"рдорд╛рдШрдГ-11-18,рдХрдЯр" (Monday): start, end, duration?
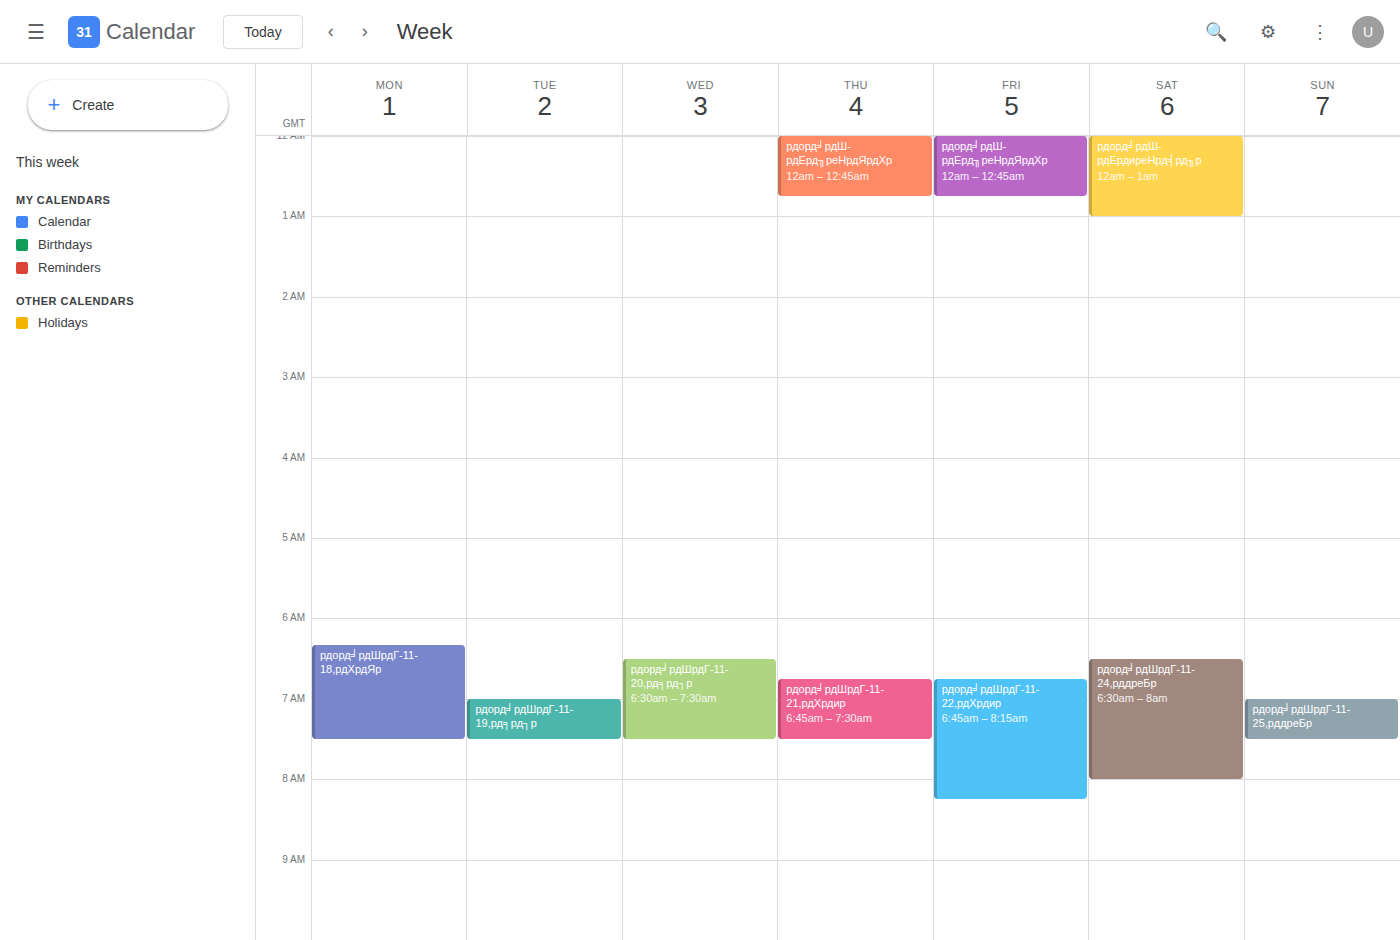
6:20 AM to 7:30 AM, 1 hour 10 minutes